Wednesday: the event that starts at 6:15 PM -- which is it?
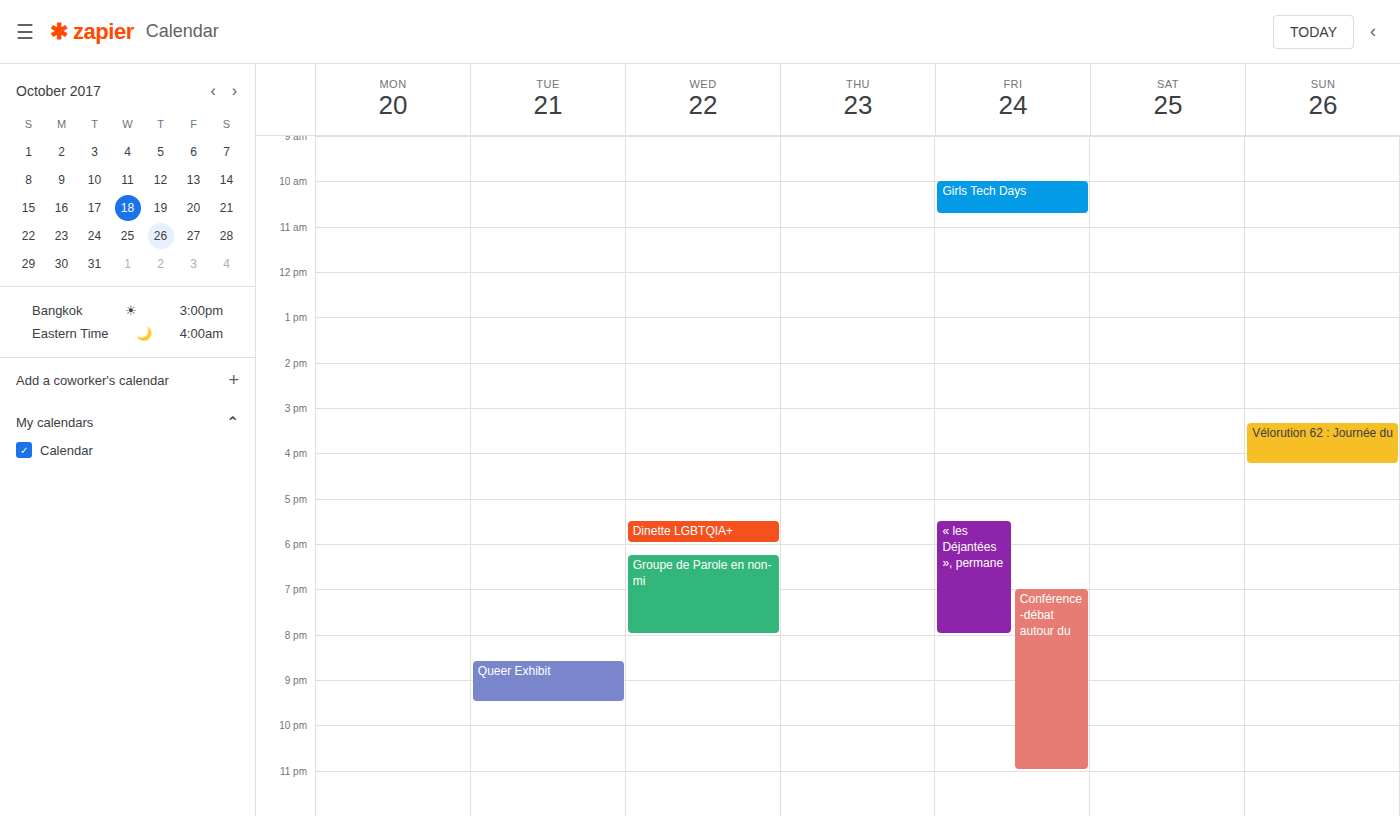
"Groupe de Parole en non-mi"